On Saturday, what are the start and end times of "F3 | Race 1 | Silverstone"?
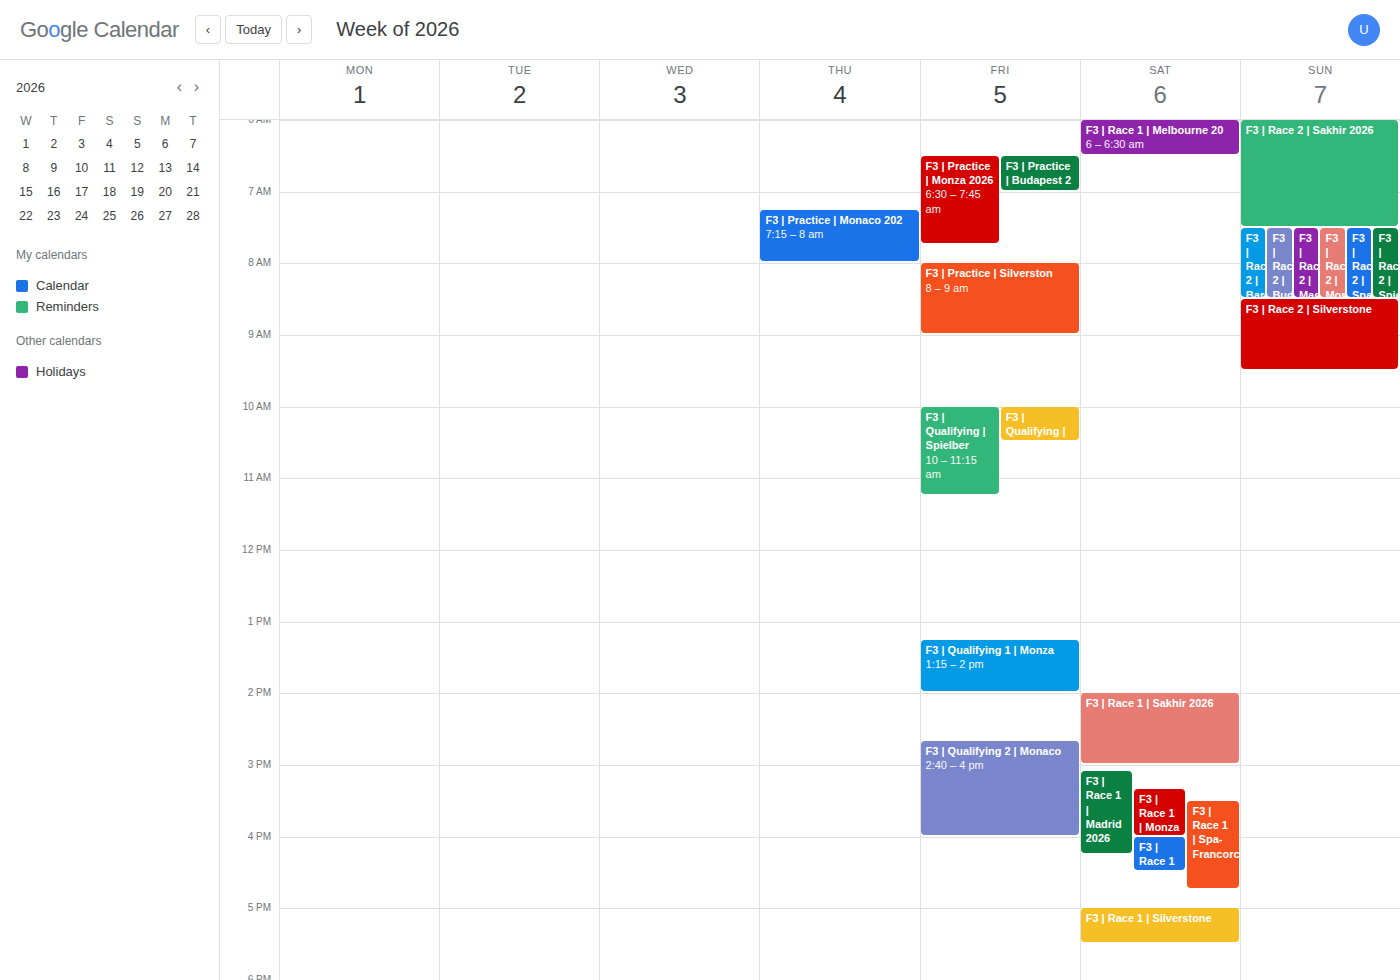
5:00 PM to 5:30 PM